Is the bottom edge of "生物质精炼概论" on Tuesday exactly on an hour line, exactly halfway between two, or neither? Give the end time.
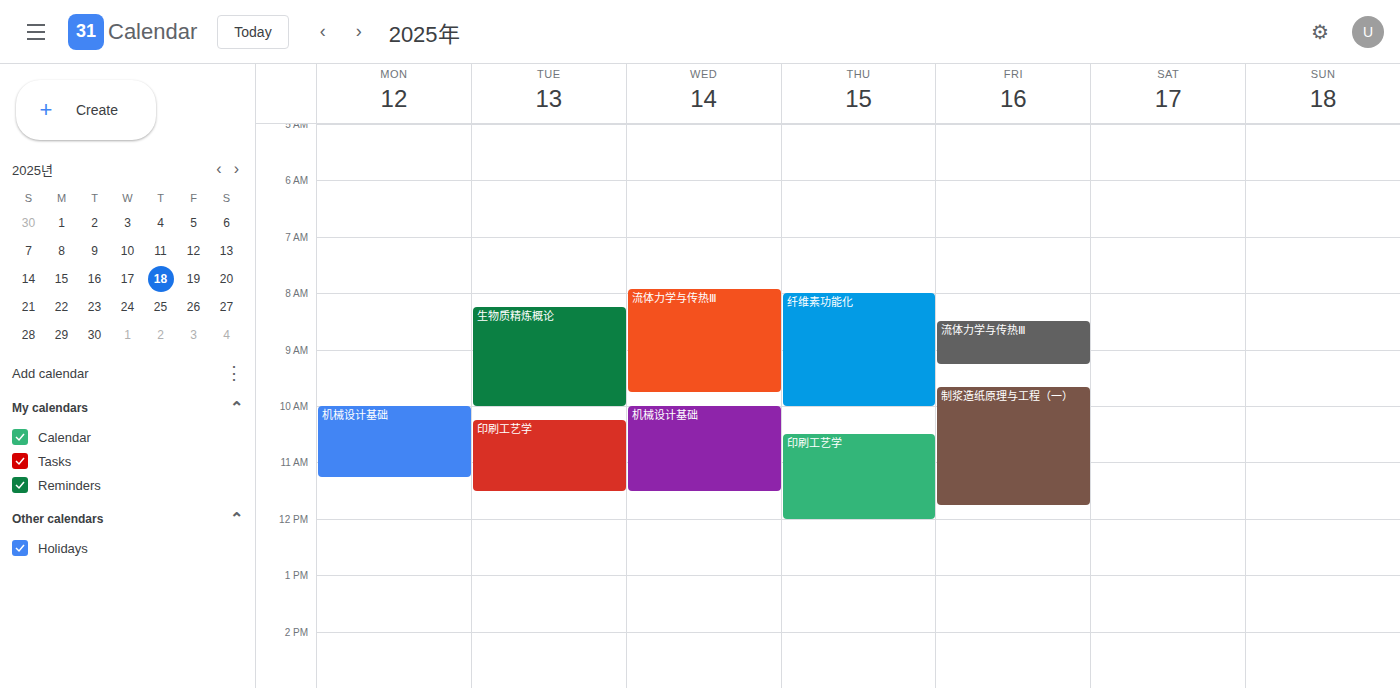
10:00 AM -- exactly on the 10 AM line.